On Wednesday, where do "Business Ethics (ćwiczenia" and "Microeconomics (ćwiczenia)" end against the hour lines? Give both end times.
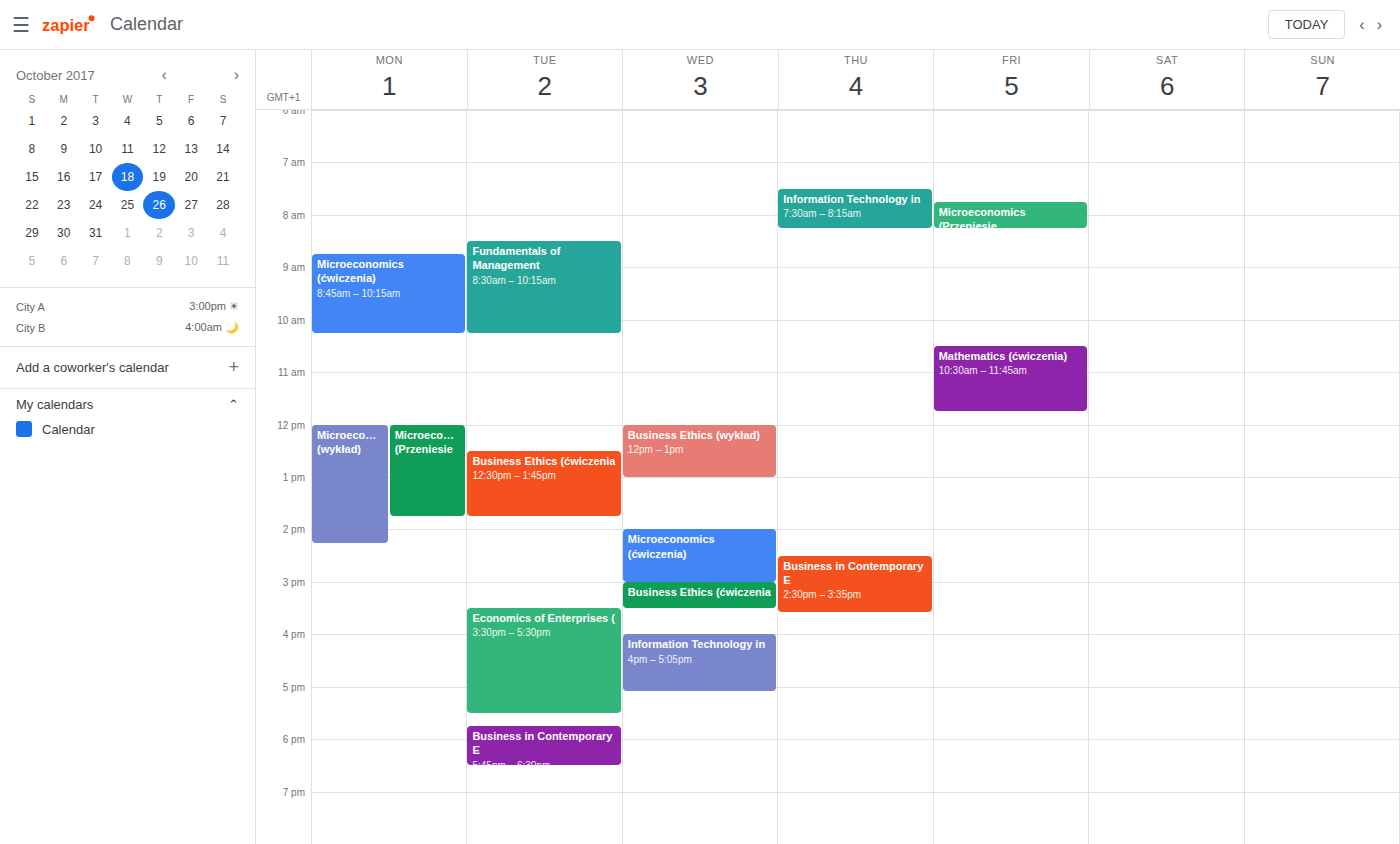
"Business Ethics (ćwiczenia": 3:30 PM, halfway between the 3 PM and 4 PM lines. "Microeconomics (ćwiczenia)": 3:00 PM, exactly on the 3 PM line.